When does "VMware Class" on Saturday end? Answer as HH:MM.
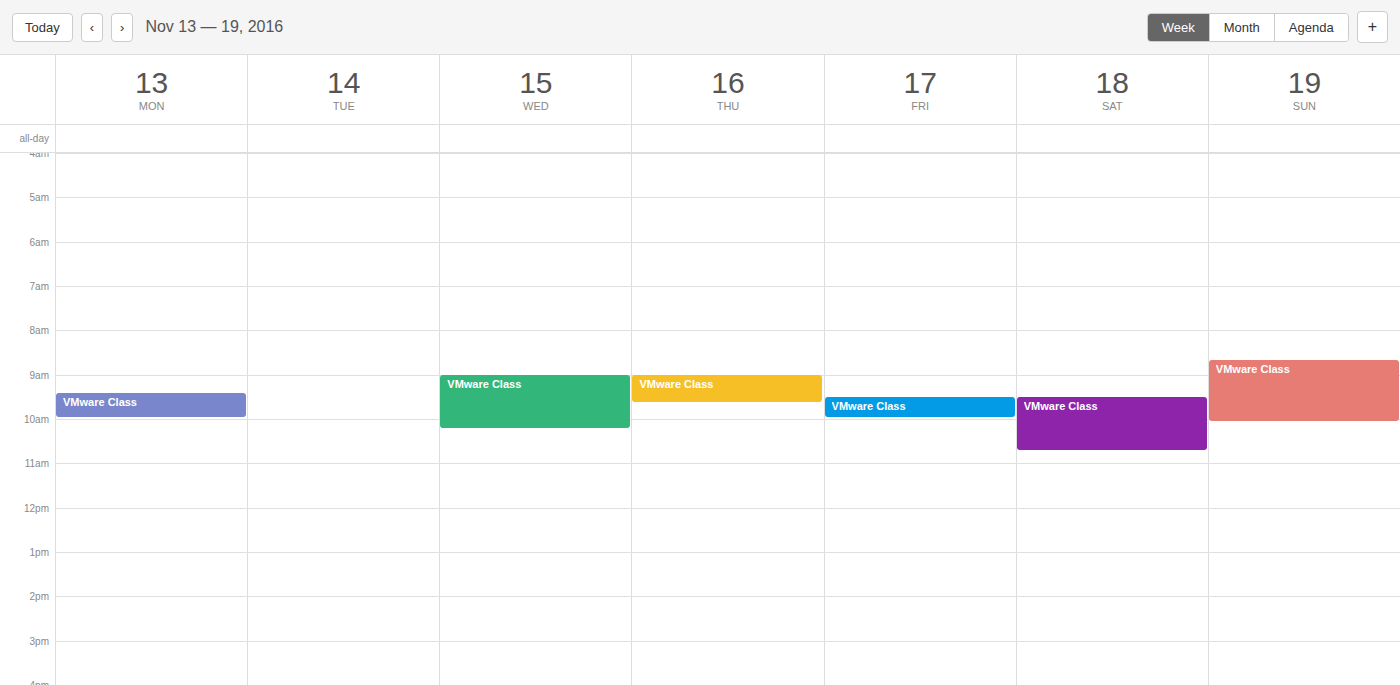
10:45